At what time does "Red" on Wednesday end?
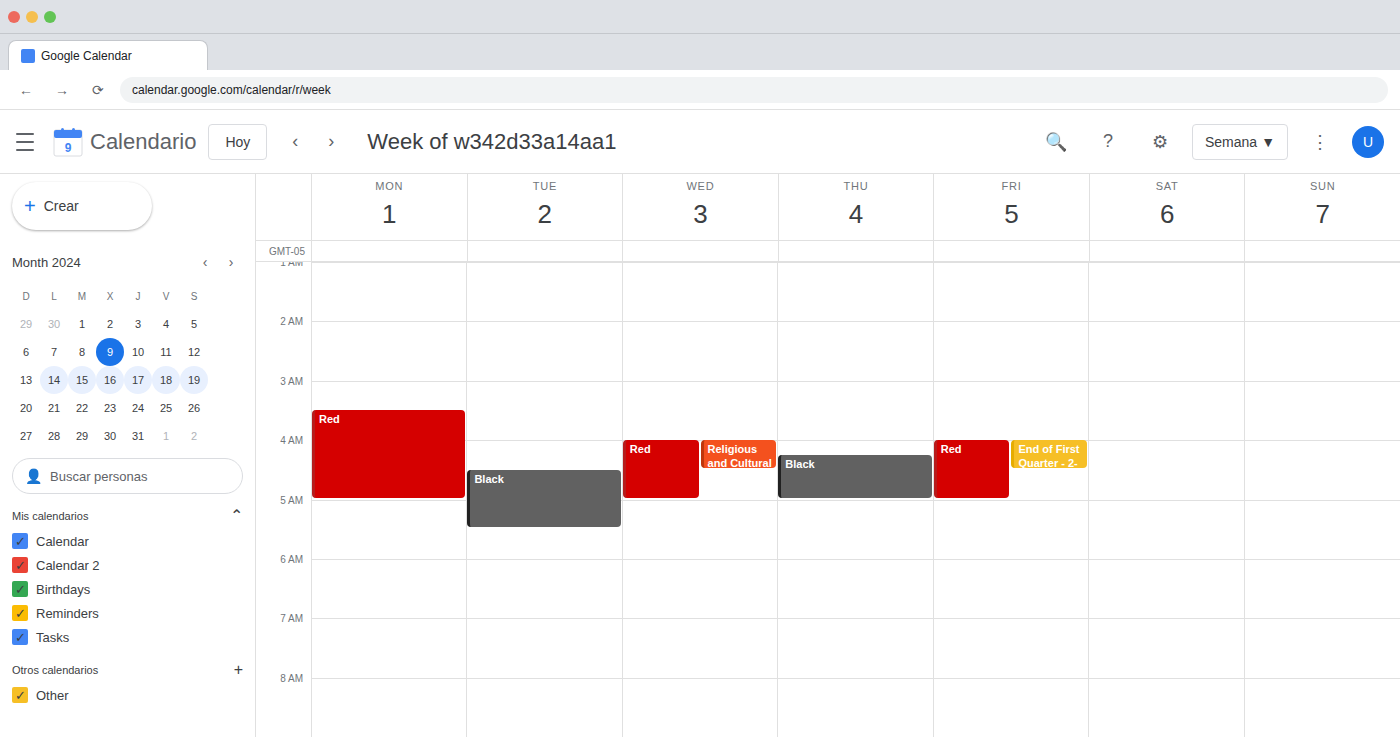
5:00 AM